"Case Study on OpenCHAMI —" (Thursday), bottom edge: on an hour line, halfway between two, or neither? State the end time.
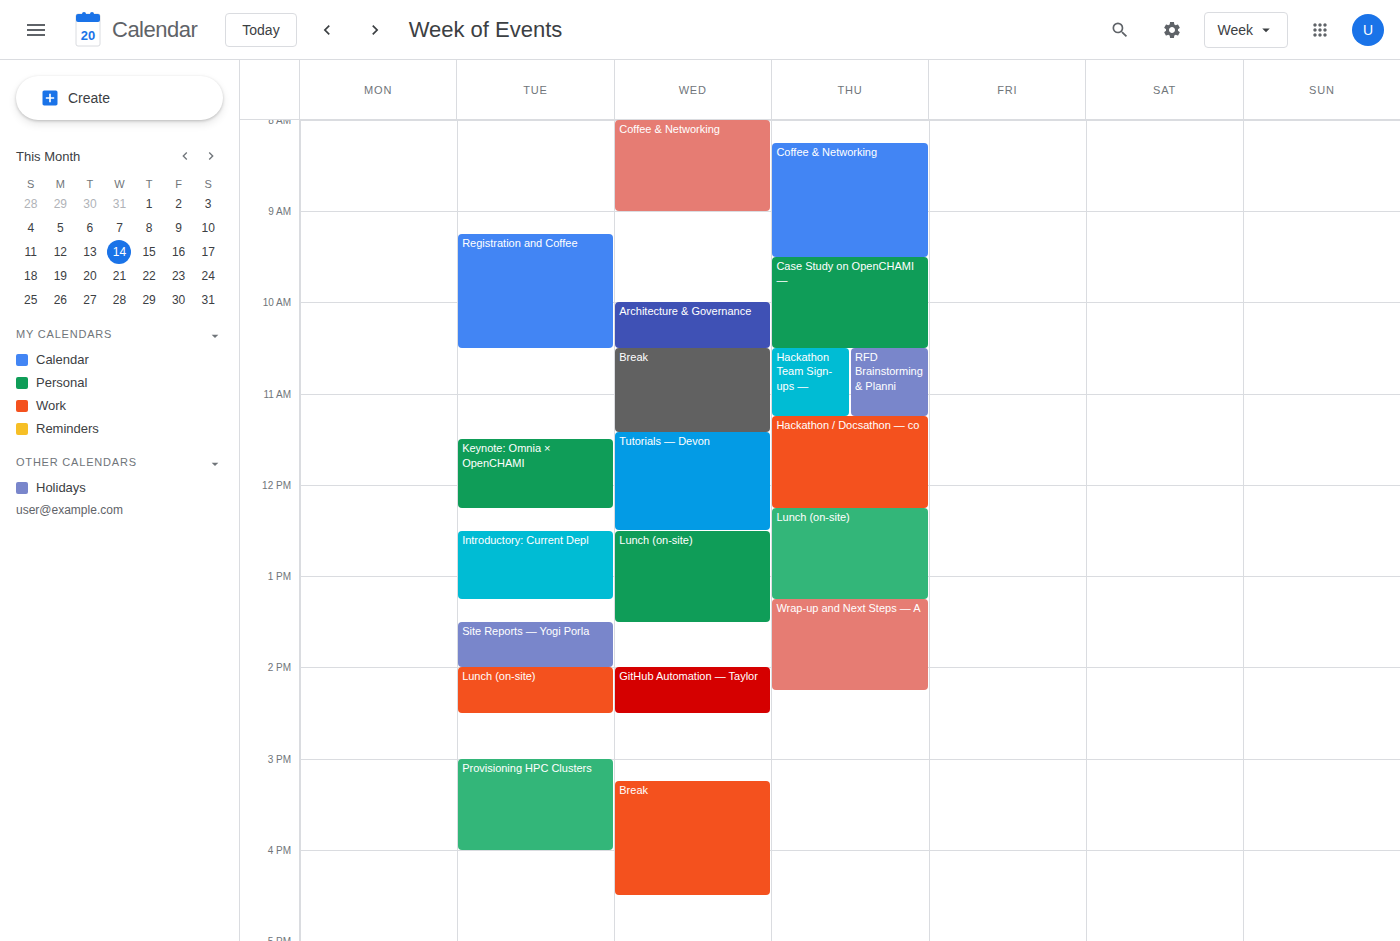
10:30 -- halfway between the 10:00 and 11:00 lines.